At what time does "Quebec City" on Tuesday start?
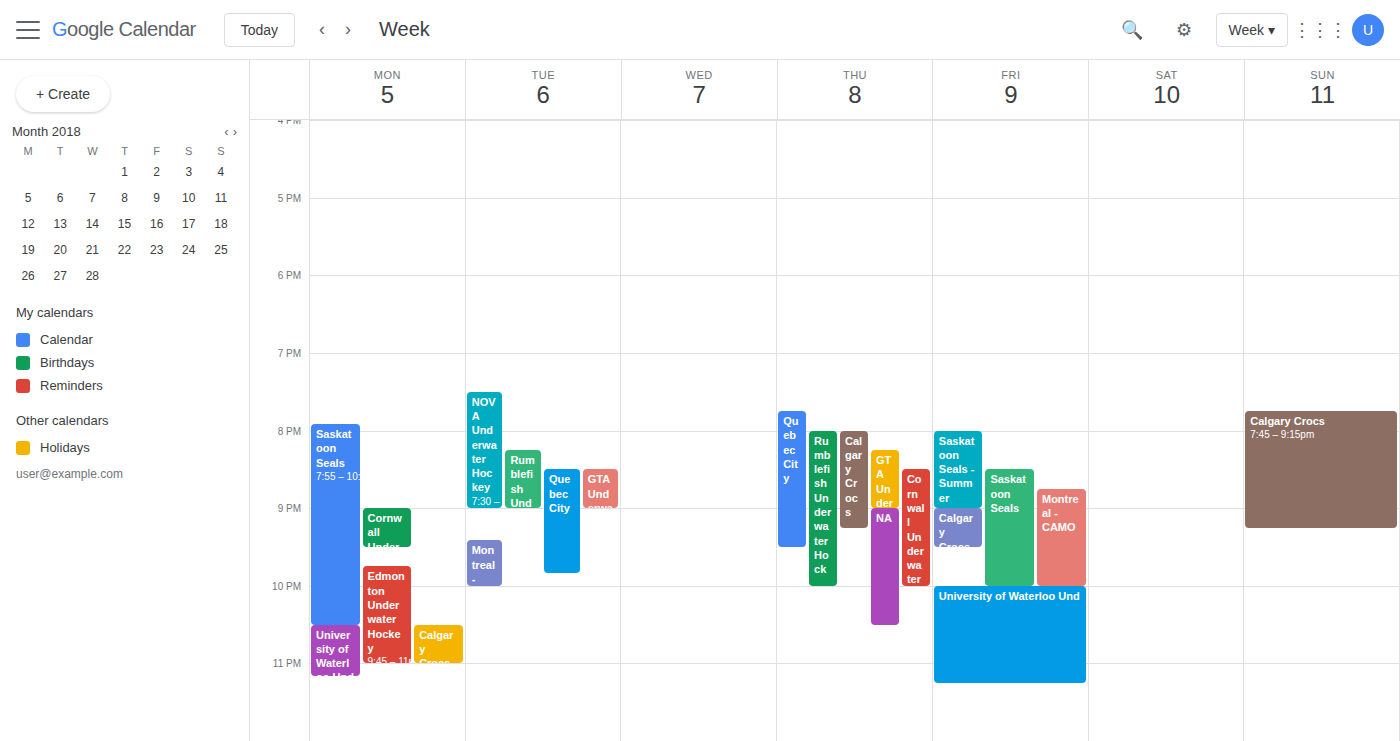
8:30 PM